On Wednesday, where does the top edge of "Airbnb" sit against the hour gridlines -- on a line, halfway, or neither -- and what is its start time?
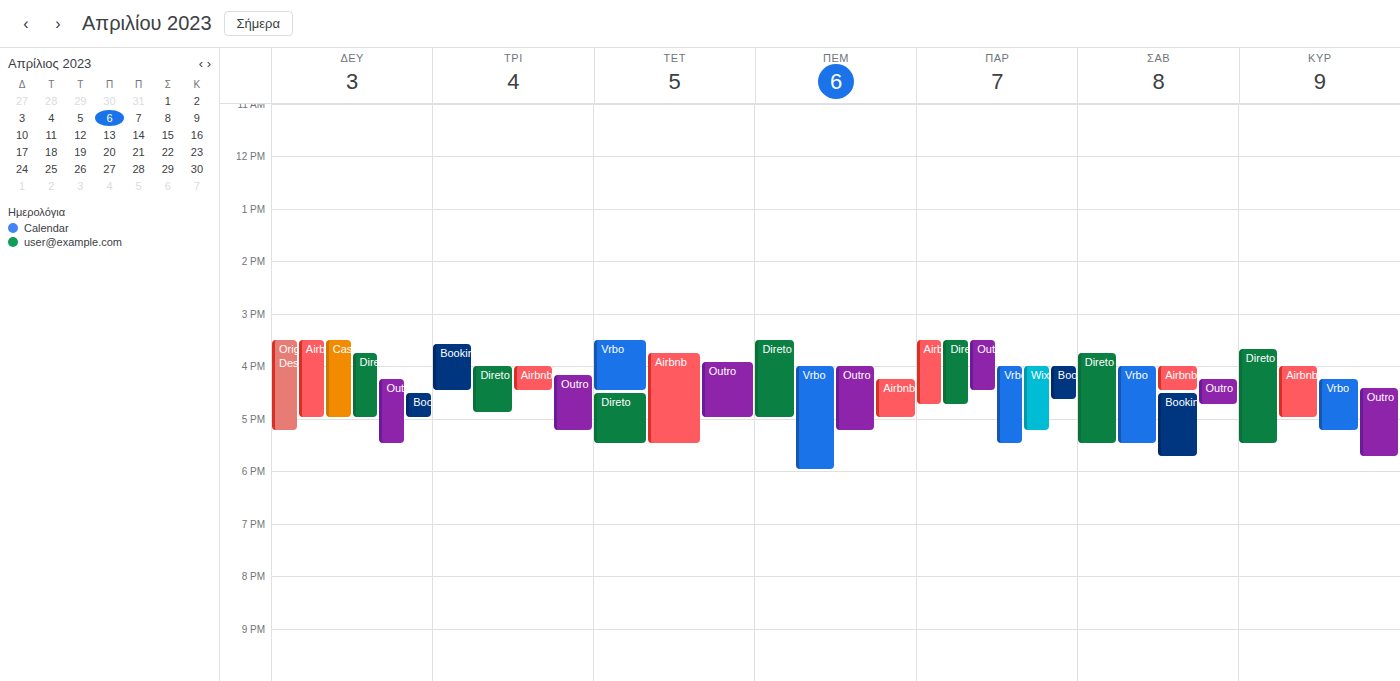
3:45 PM -- neither: three quarters of the way from the 3 PM line to the 4 PM line.